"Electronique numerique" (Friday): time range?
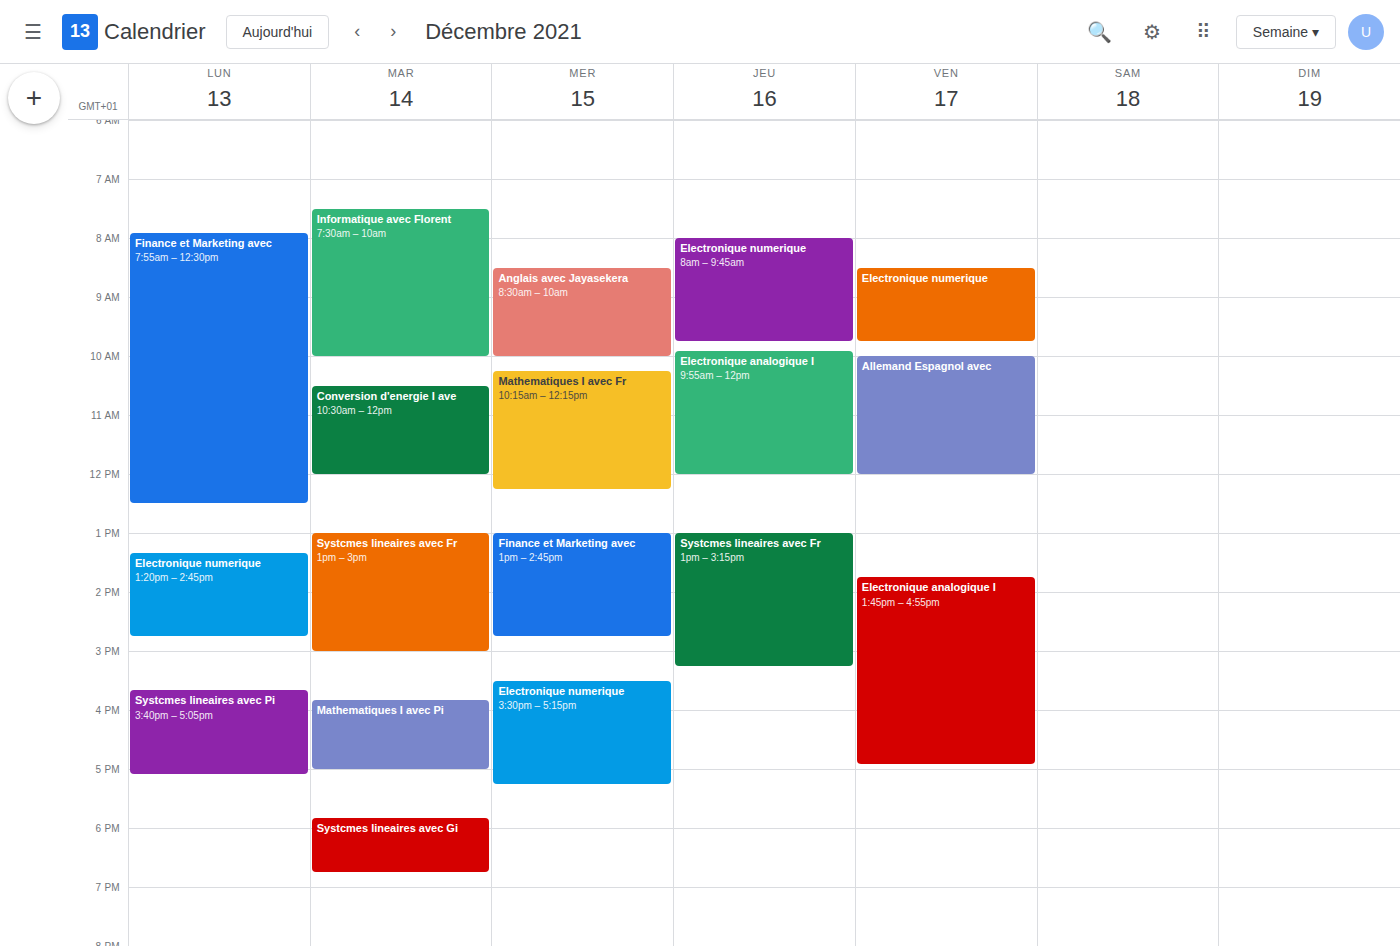
08:30 to 09:45